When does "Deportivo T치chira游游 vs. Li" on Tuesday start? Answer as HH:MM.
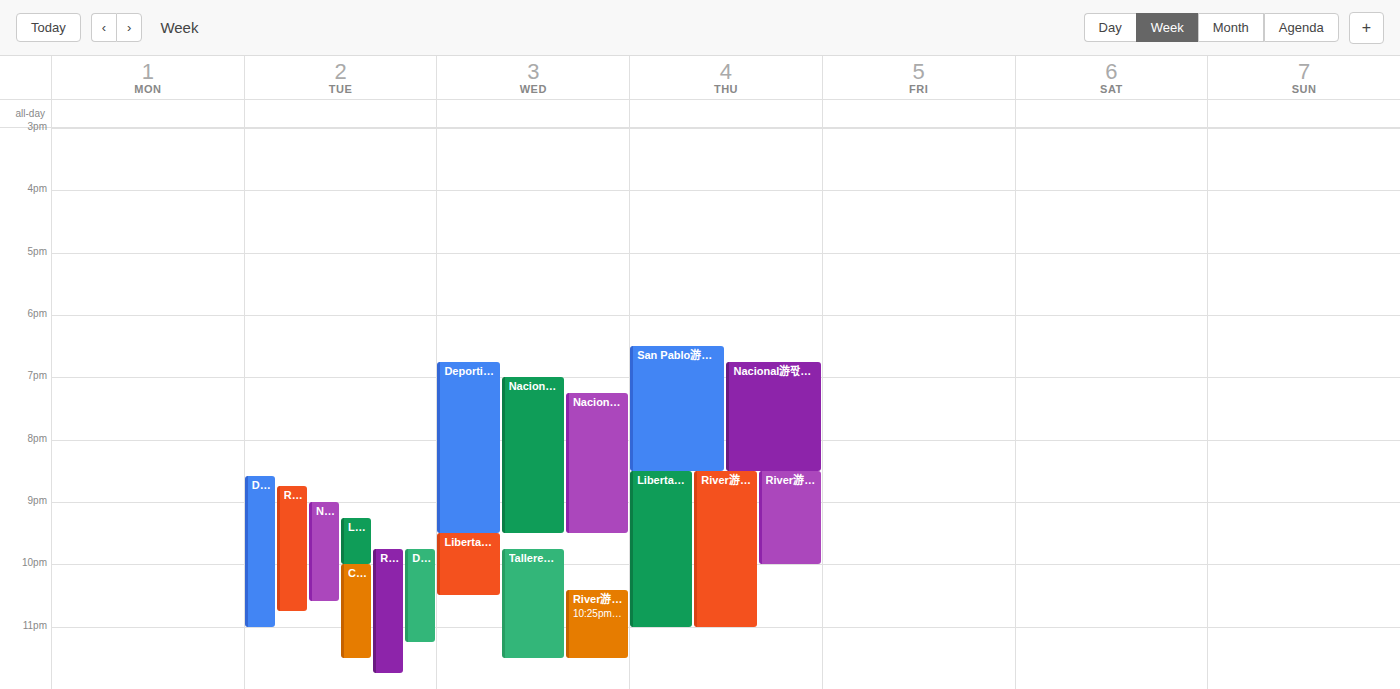
20:35